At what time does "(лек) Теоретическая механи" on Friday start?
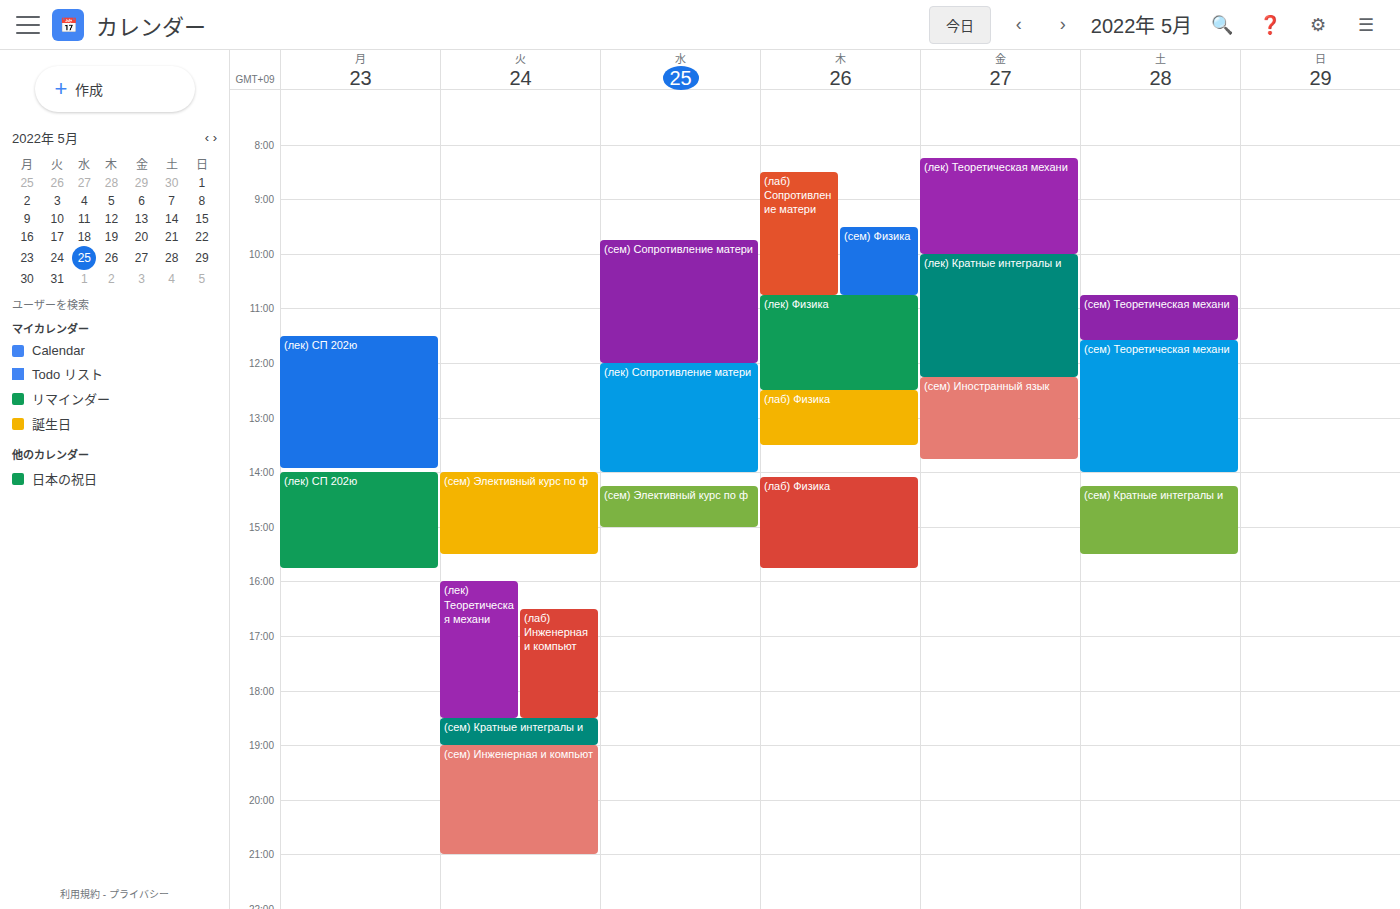
8:15 AM